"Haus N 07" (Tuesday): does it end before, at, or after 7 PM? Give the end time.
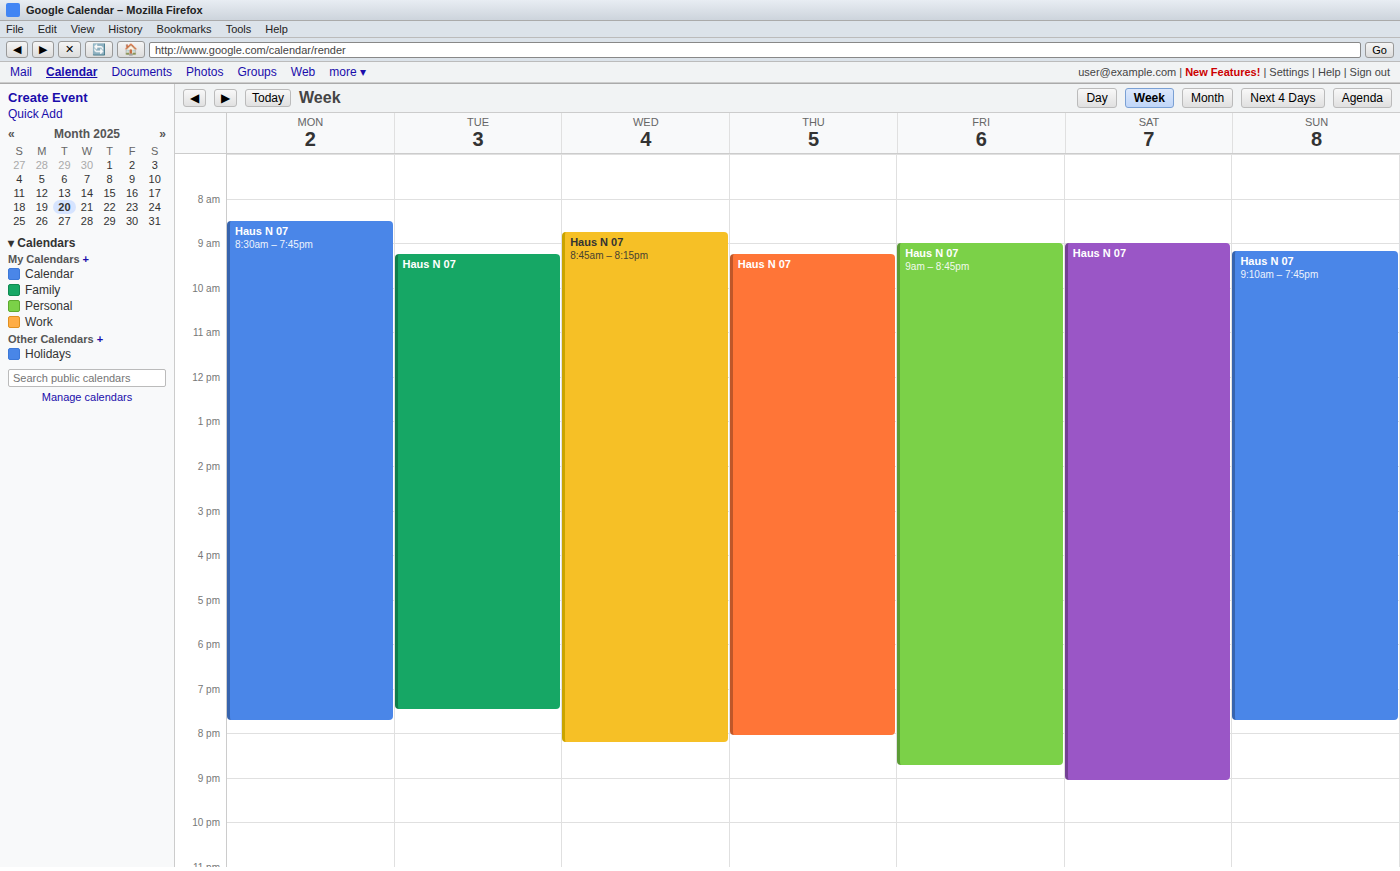
7:30 PM -- after 7 PM, 30 minutes below the 7 PM line.